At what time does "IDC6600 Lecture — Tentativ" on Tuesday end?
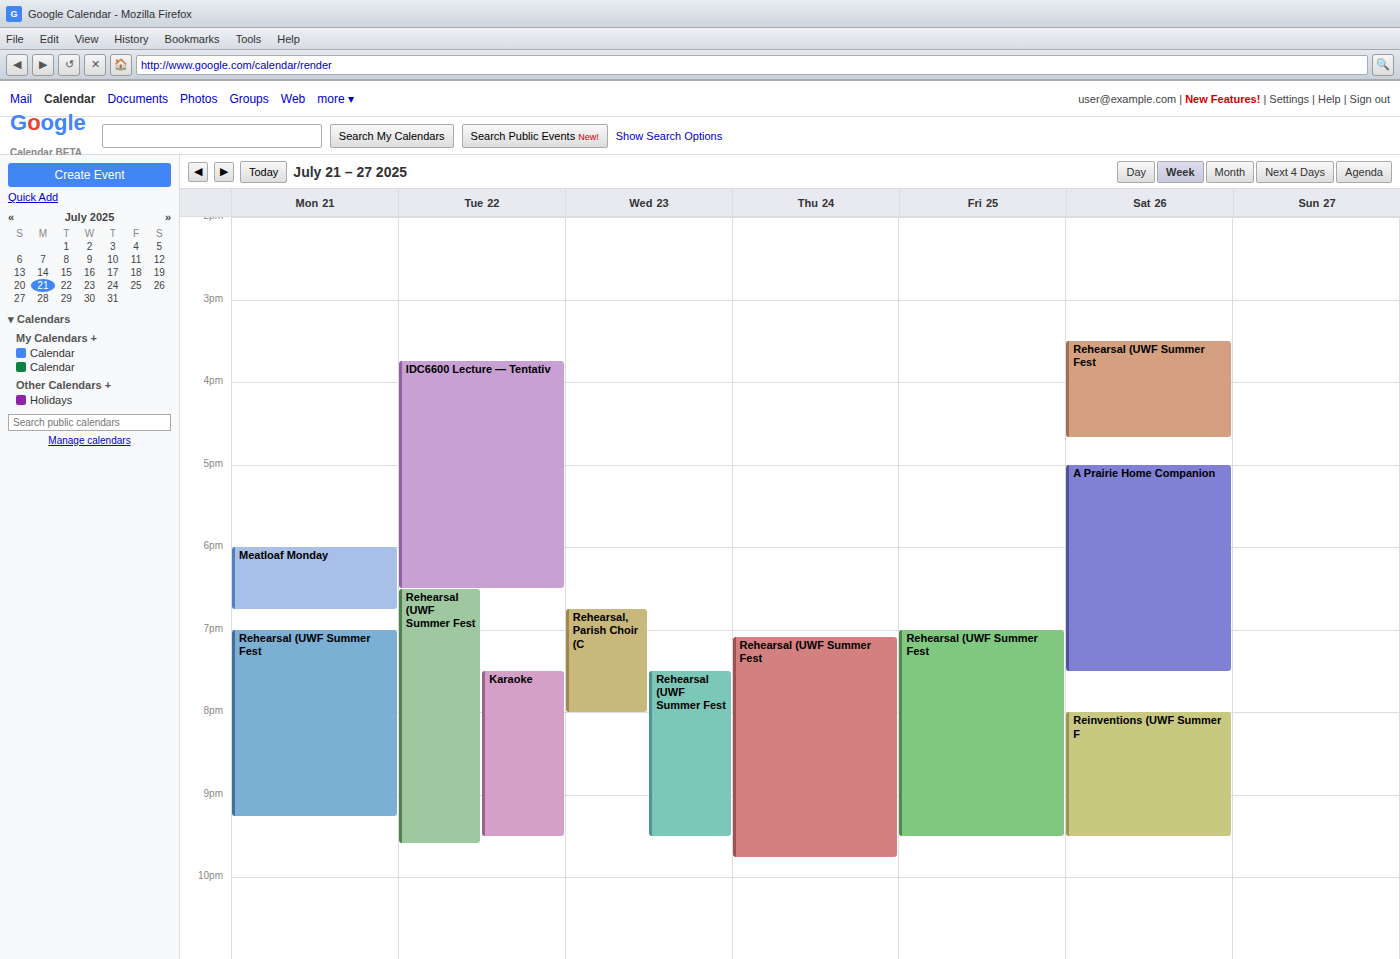
6:30 PM